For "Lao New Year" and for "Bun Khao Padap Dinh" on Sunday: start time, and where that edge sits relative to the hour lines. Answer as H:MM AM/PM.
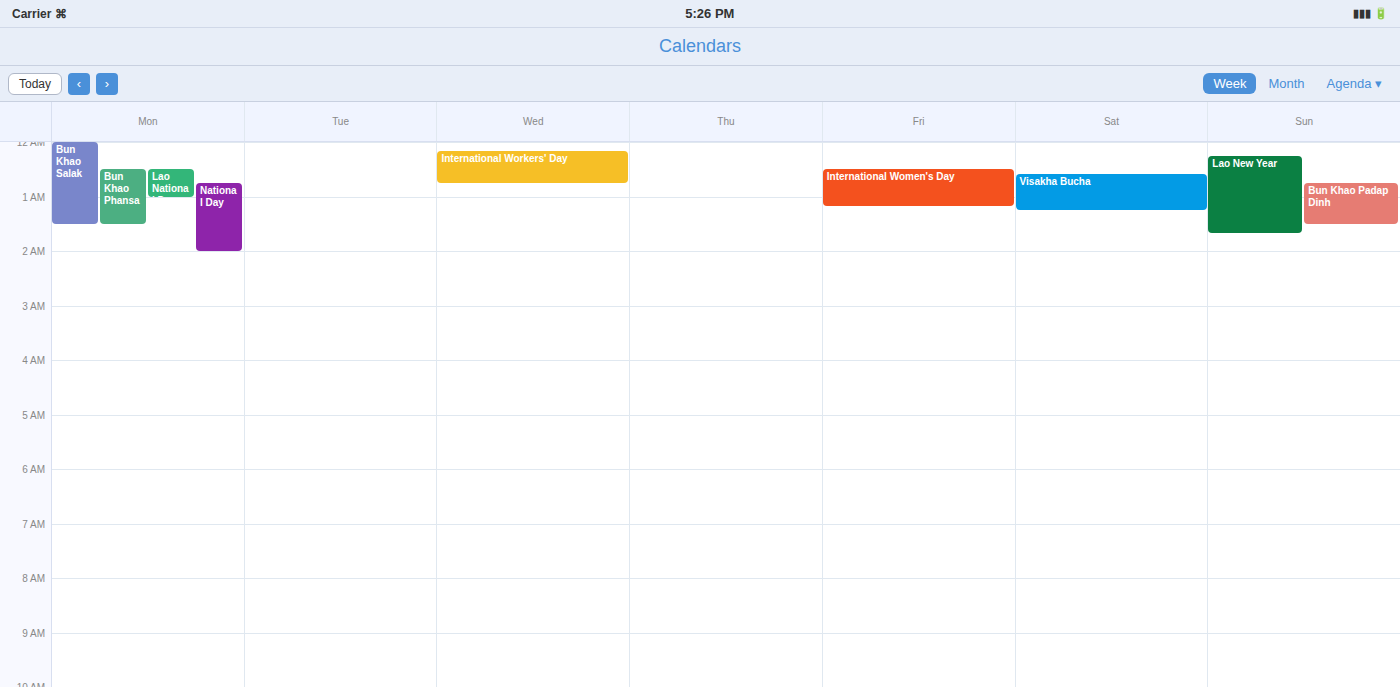
"Lao New Year": 12:15 AM, neither: a quarter of the way from the 12 AM line to the 1 AM line. "Bun Khao Padap Dinh": 12:45 AM, neither: three quarters of the way from the 12 AM line to the 1 AM line.